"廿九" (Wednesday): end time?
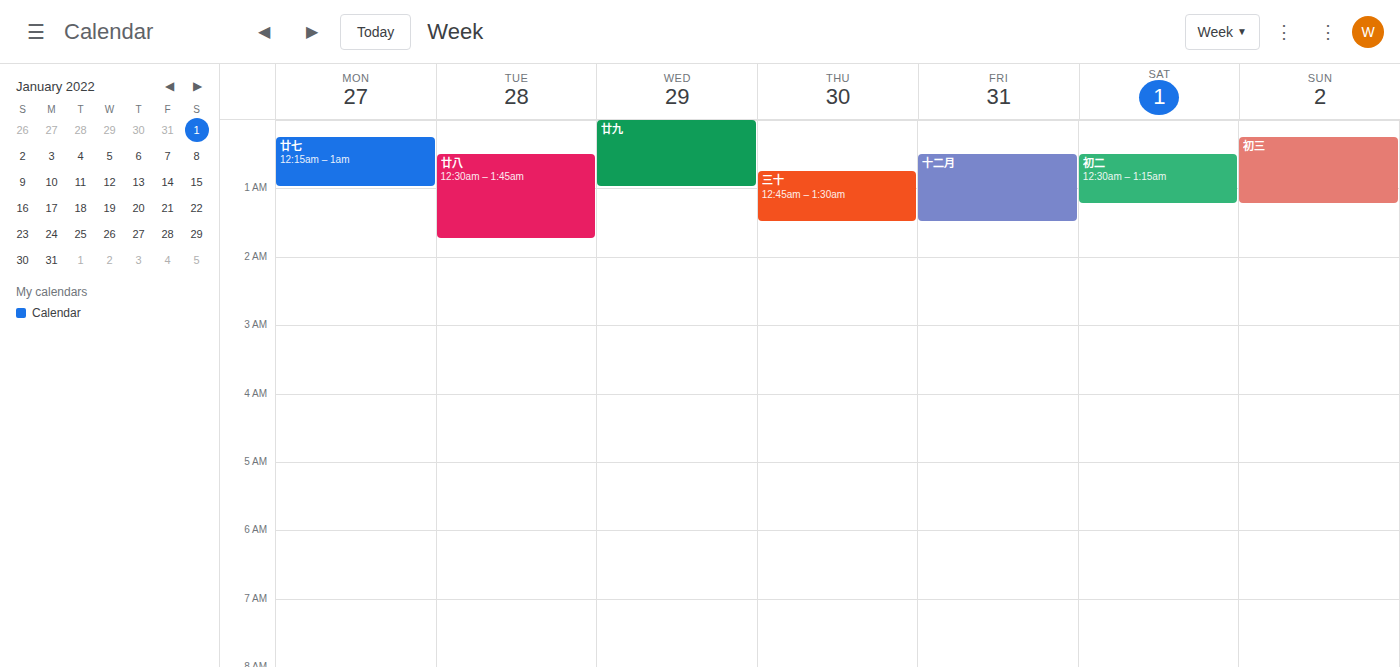
1:00 AM